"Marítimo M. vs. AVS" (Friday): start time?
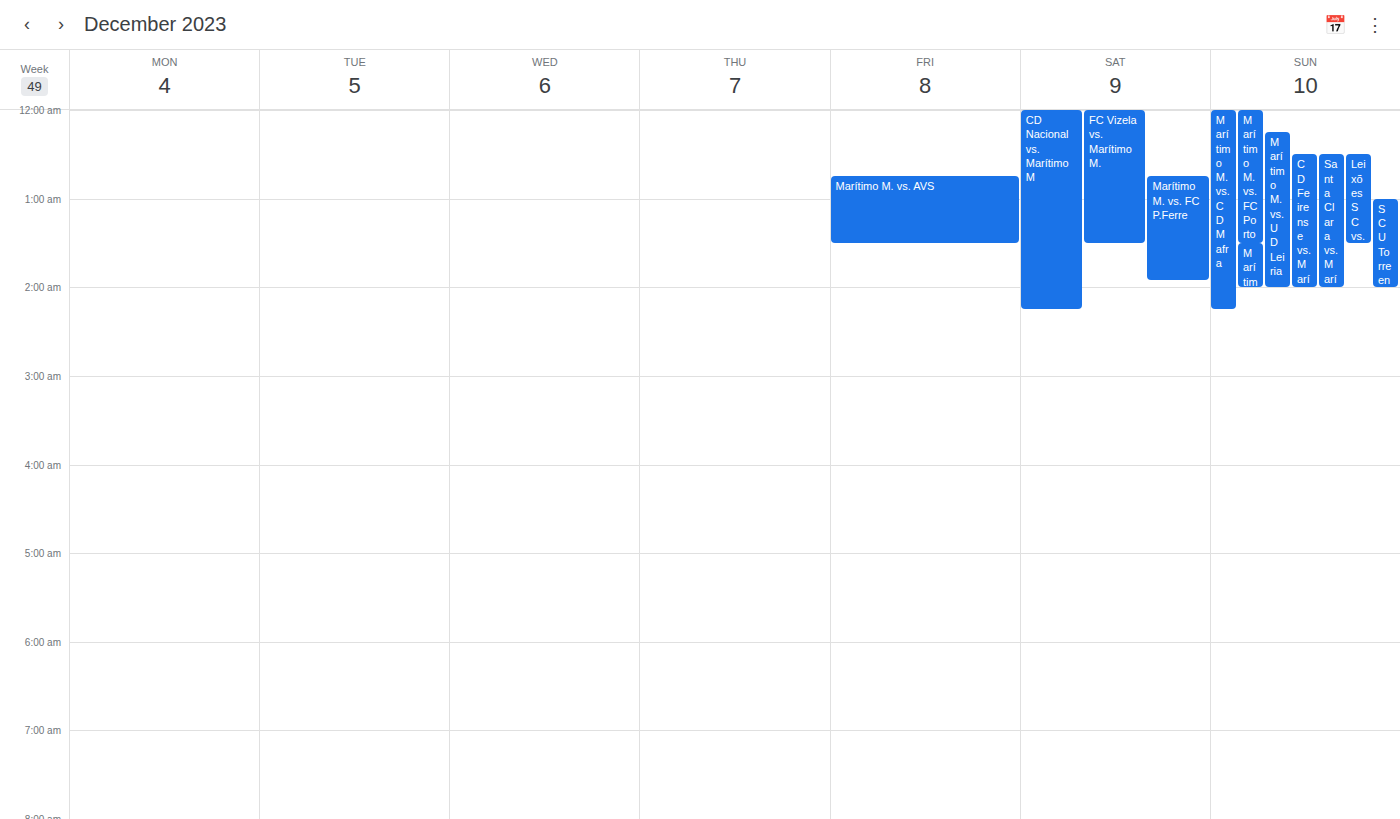
00:45